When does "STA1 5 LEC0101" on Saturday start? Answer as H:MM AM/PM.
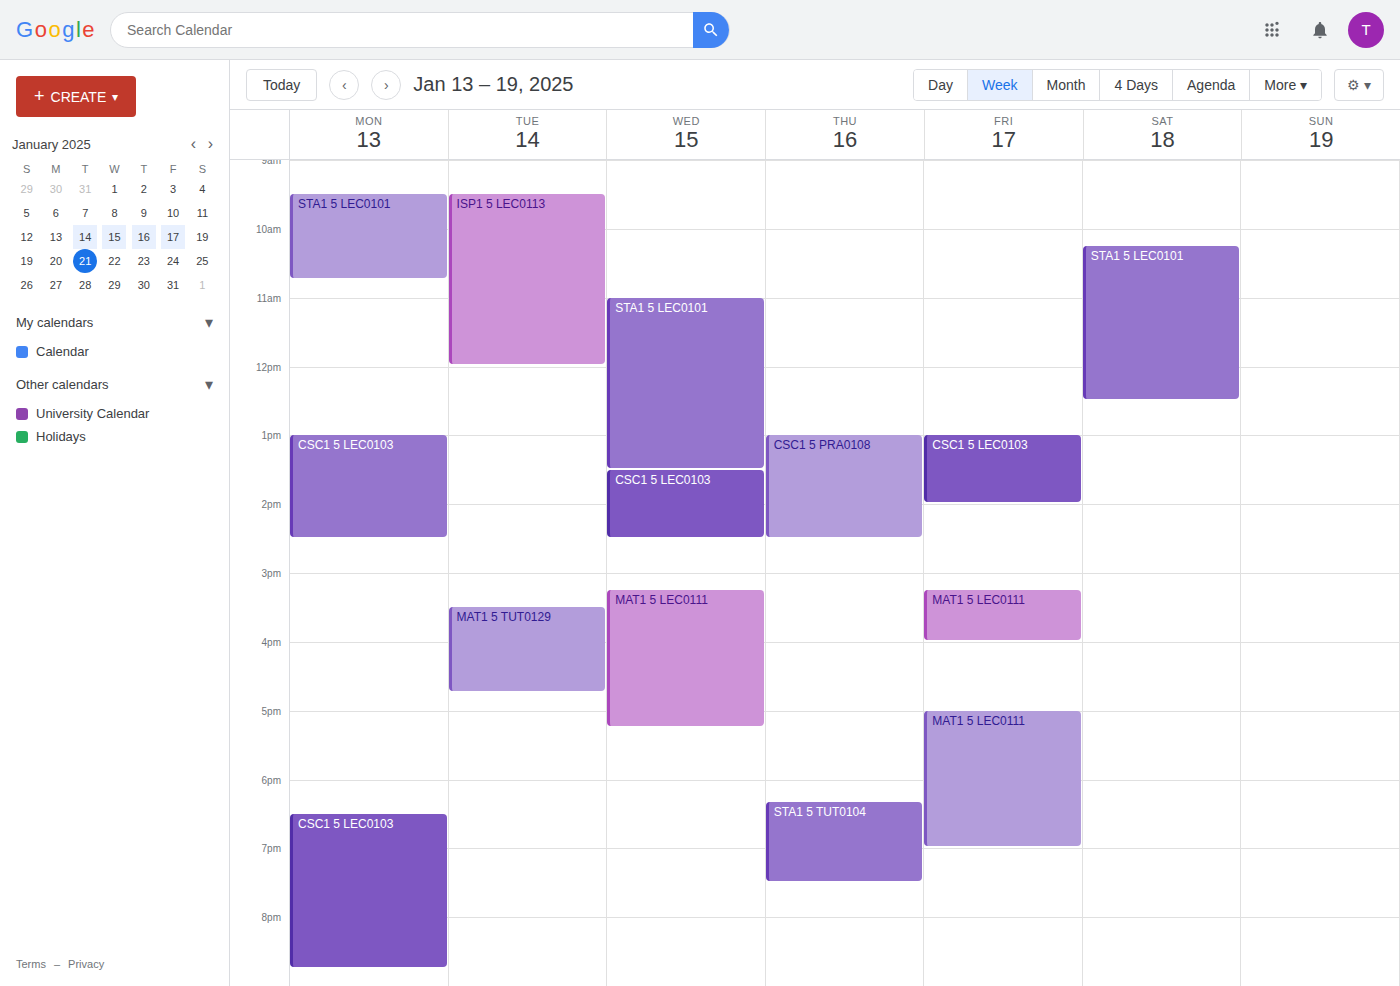
10:15 AM